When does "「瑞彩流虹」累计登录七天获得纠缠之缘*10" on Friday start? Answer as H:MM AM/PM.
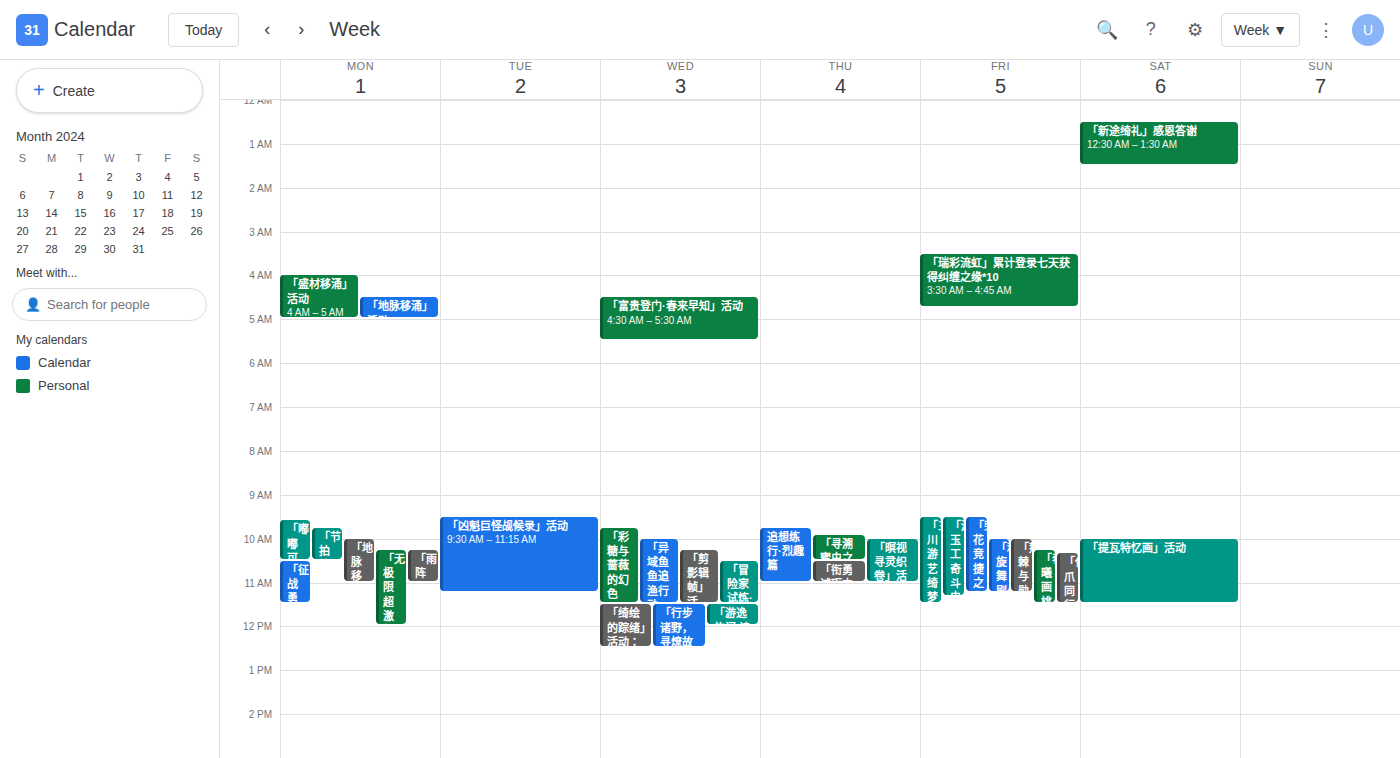
3:30 AM